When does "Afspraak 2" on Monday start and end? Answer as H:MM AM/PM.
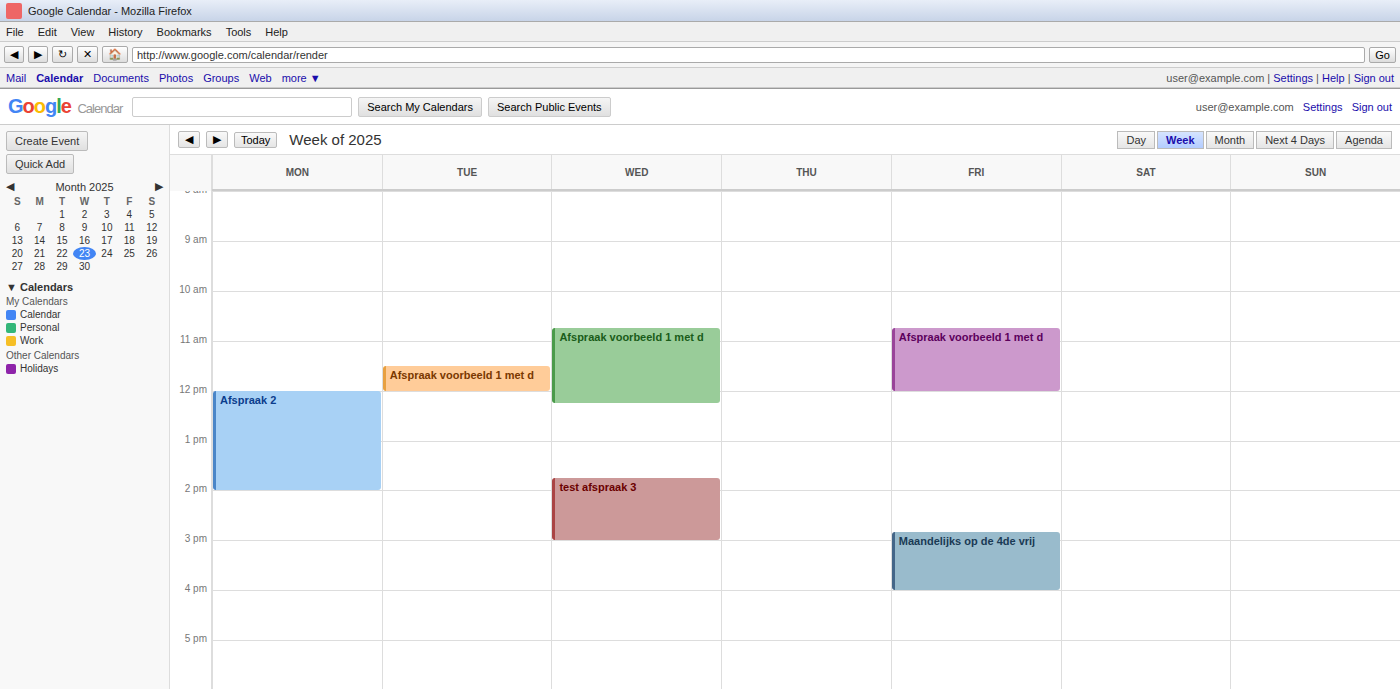
12:00 PM to 2:00 PM